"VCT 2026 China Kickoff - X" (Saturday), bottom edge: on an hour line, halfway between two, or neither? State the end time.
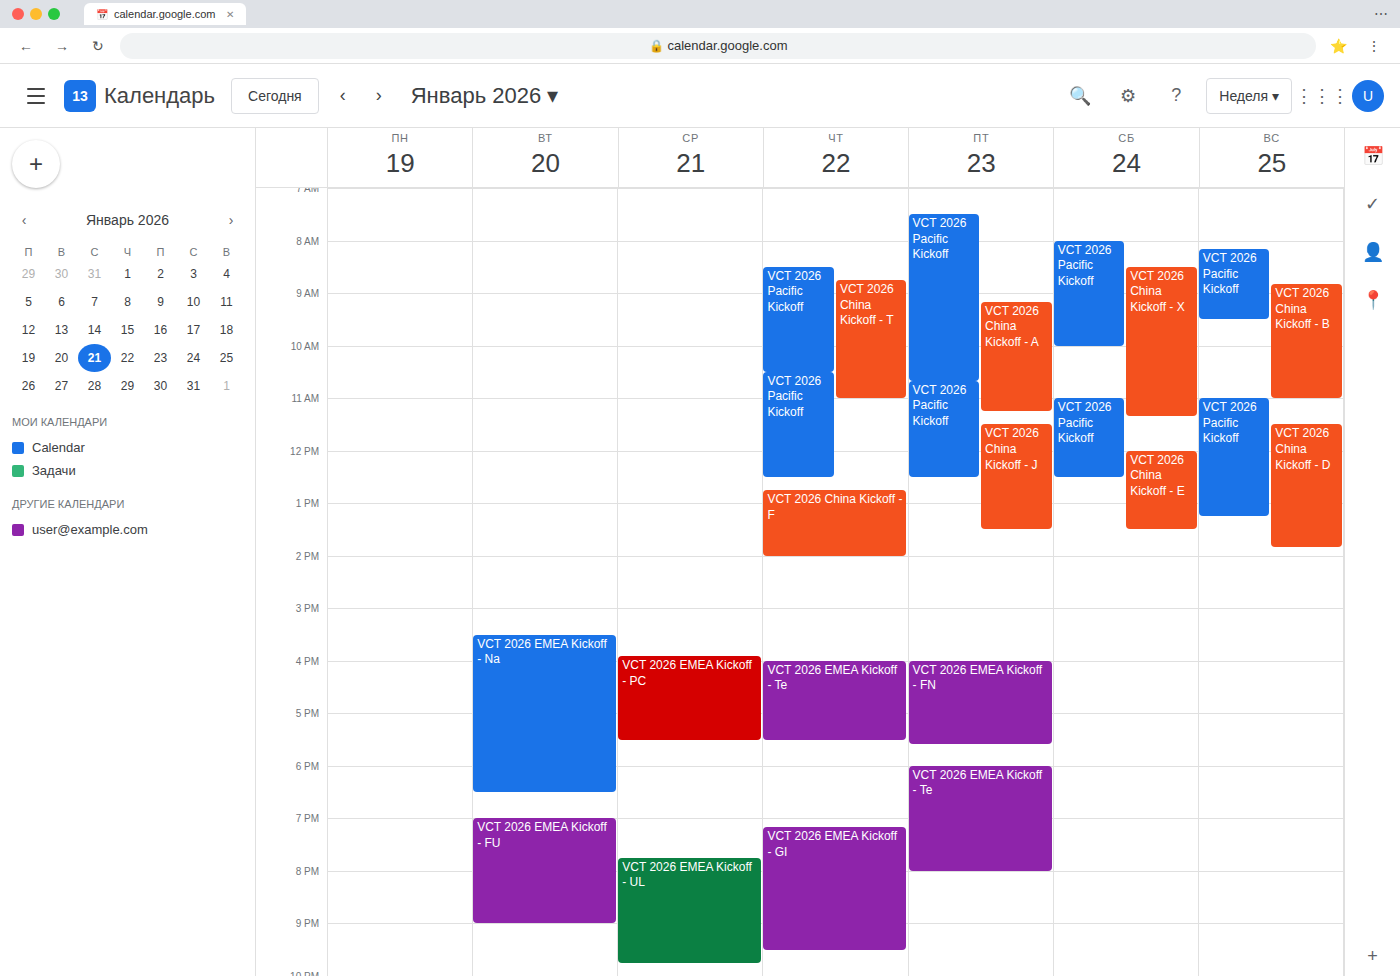
11:20 AM -- neither: 20 minutes below the 11 AM line and 40 minutes above the 12 PM line.